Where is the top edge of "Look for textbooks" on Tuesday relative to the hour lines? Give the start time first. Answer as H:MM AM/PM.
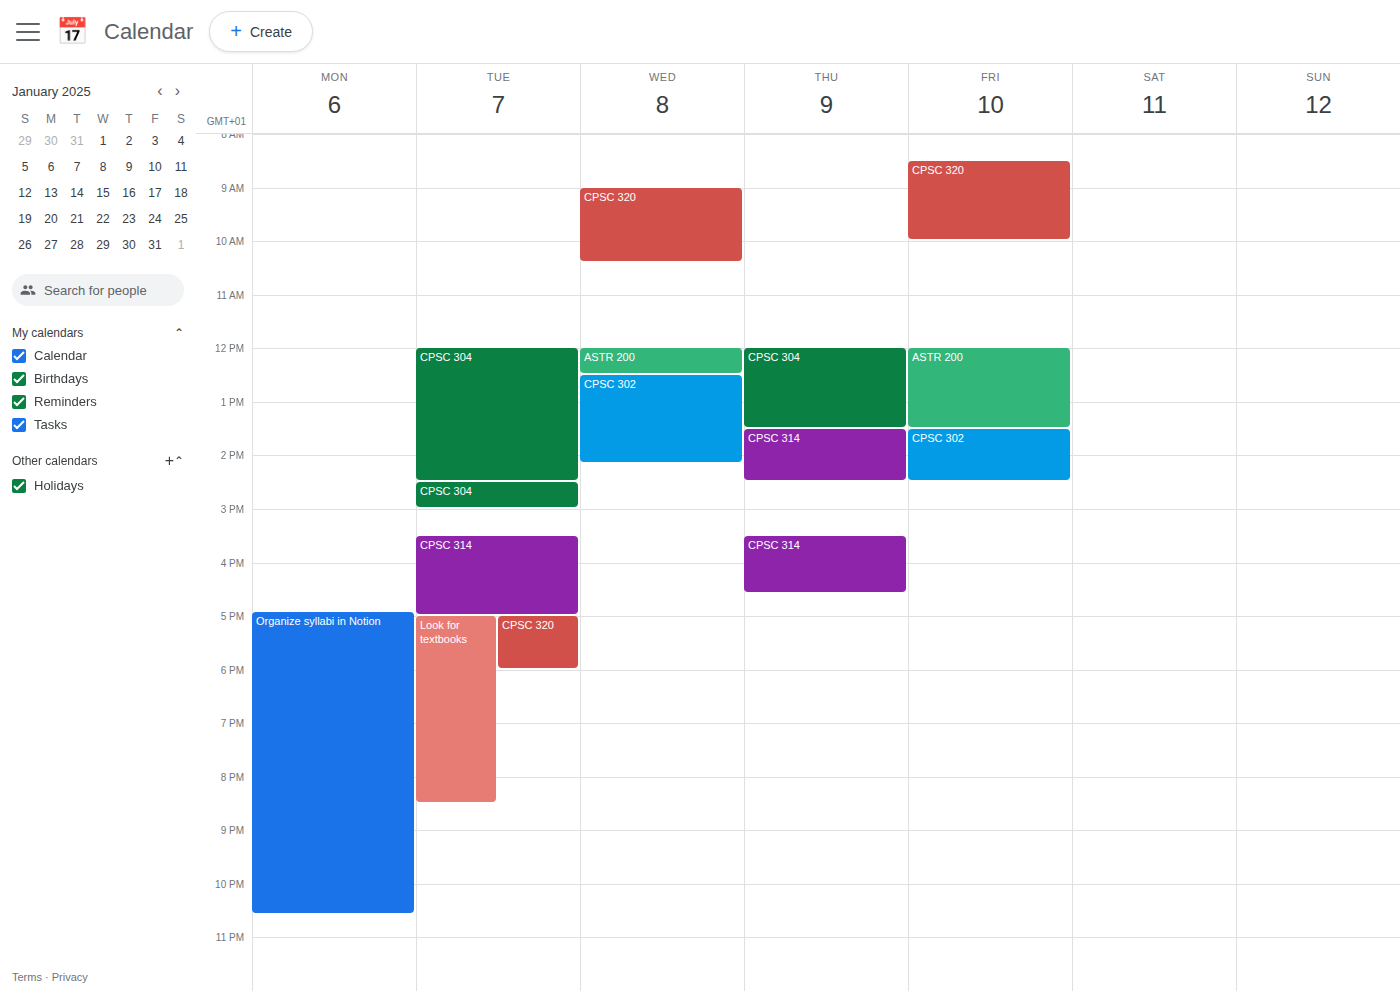
5:00 PM -- exactly on the 5 PM line.